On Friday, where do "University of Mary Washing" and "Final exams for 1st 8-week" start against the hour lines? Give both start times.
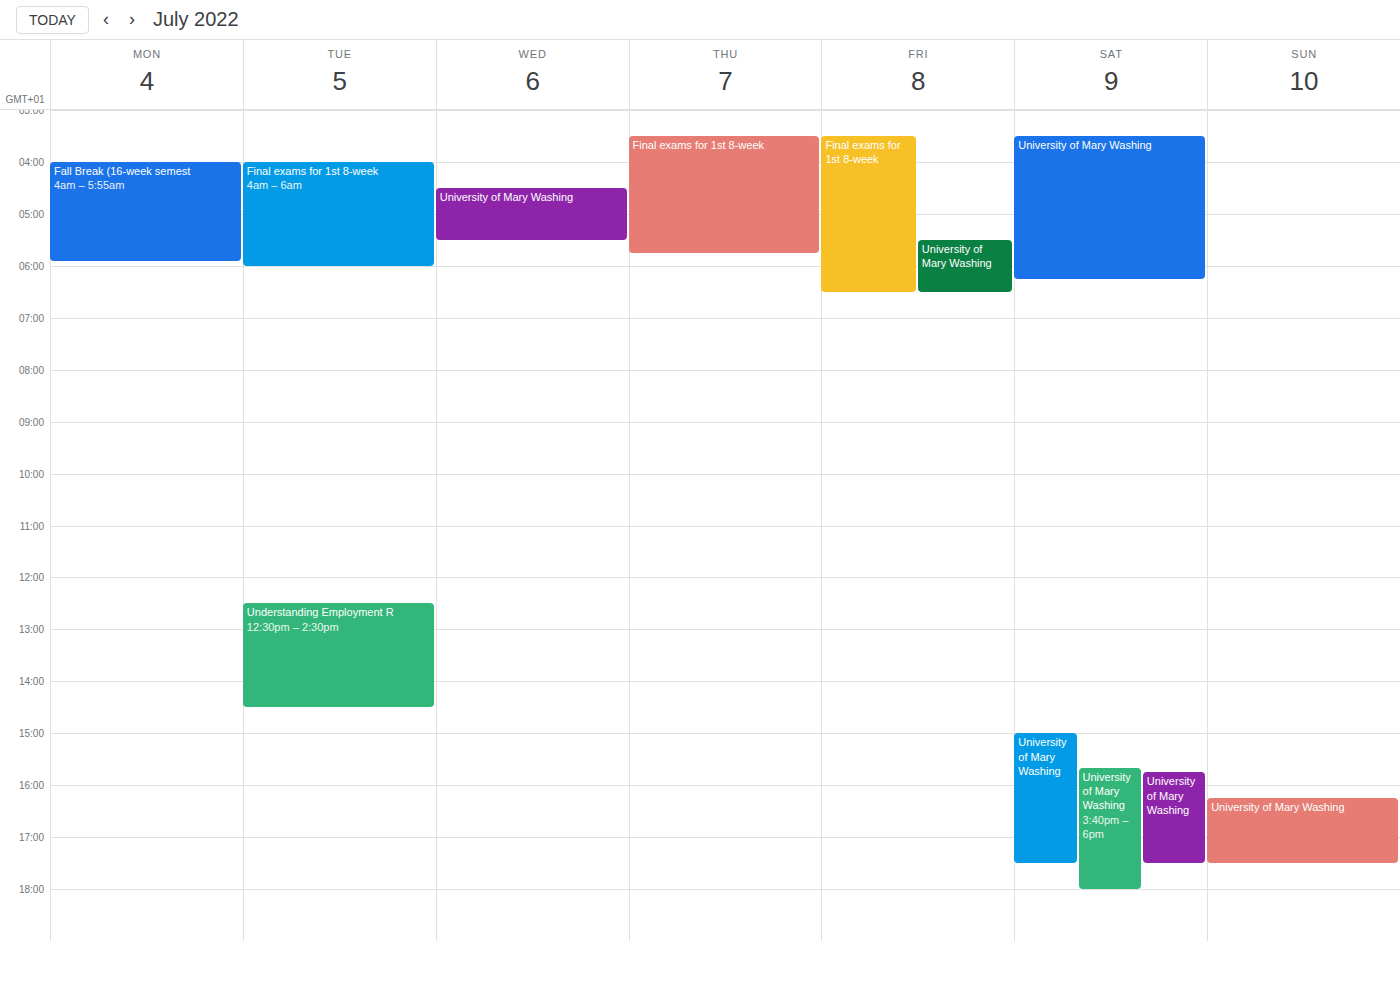
"University of Mary Washing": 5:30 AM, halfway between the 5 AM and 6 AM lines. "Final exams for 1st 8-week": 3:30 AM, halfway between the 3 AM and 4 AM lines.